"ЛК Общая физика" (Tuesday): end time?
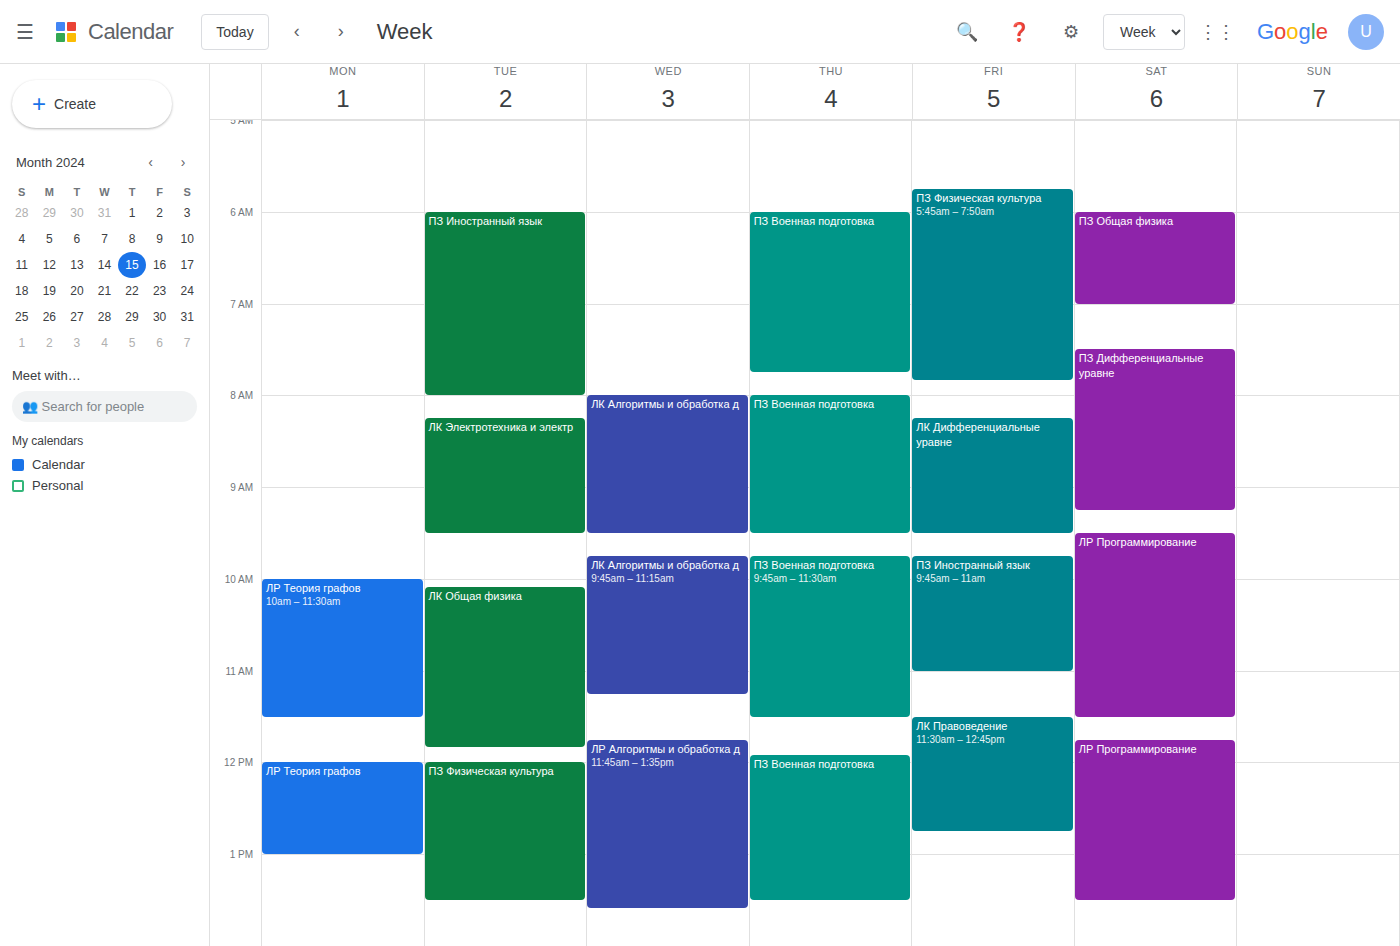
11:50 AM